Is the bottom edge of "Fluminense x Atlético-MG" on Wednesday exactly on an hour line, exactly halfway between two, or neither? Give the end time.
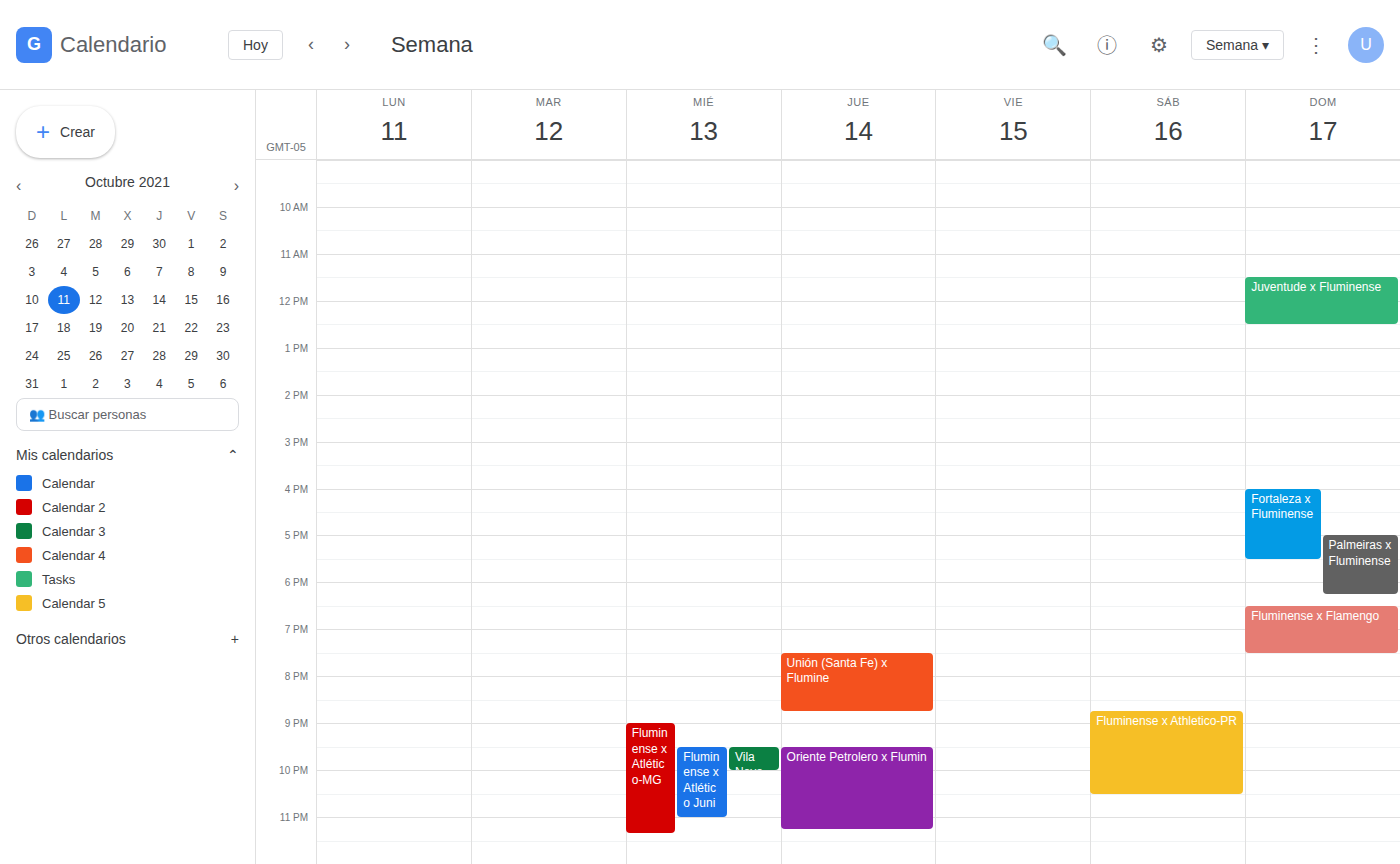
23:20 -- neither: 20 minutes below the 23:00 line and 40 minutes above the 24:00 line.